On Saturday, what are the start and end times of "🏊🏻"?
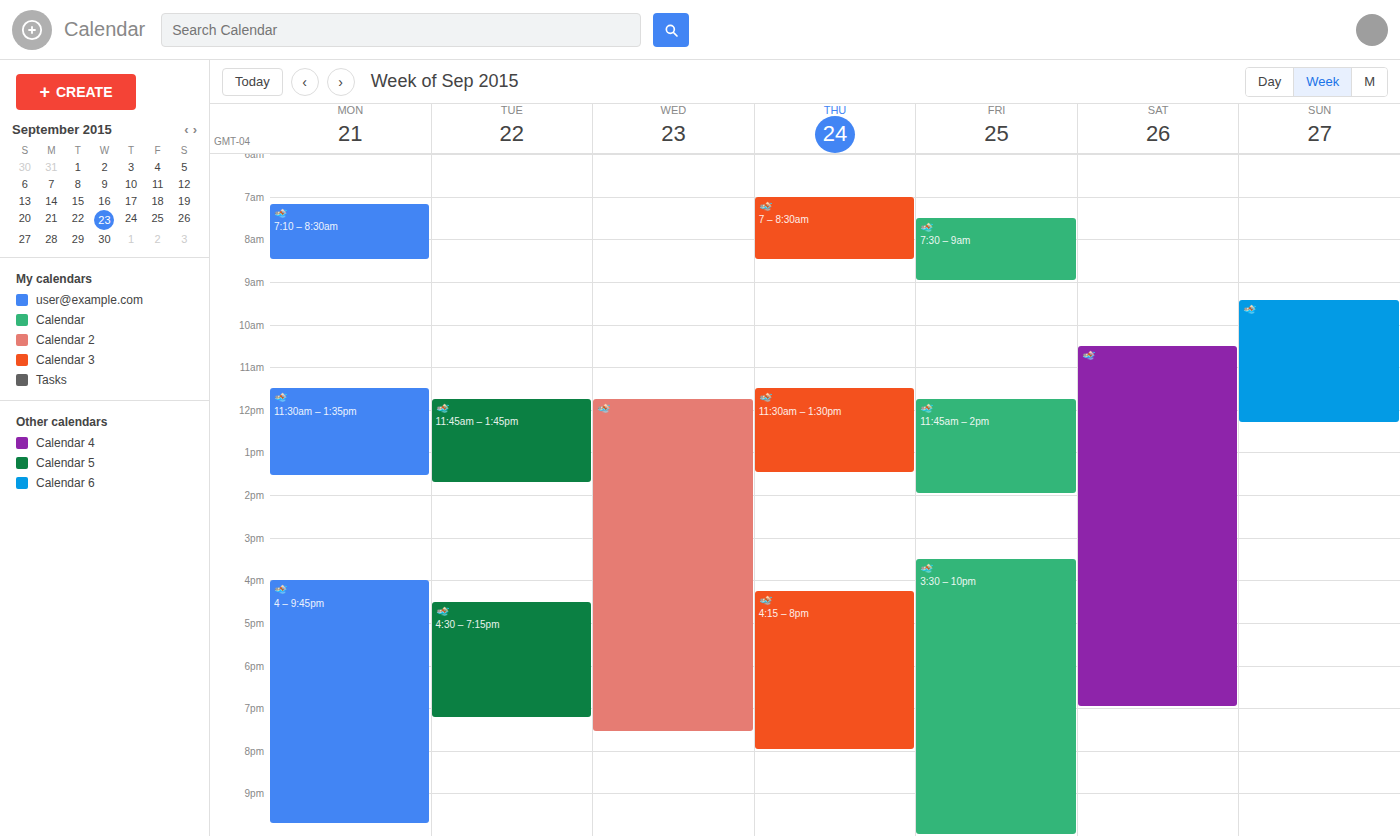
10:30 to 19:00